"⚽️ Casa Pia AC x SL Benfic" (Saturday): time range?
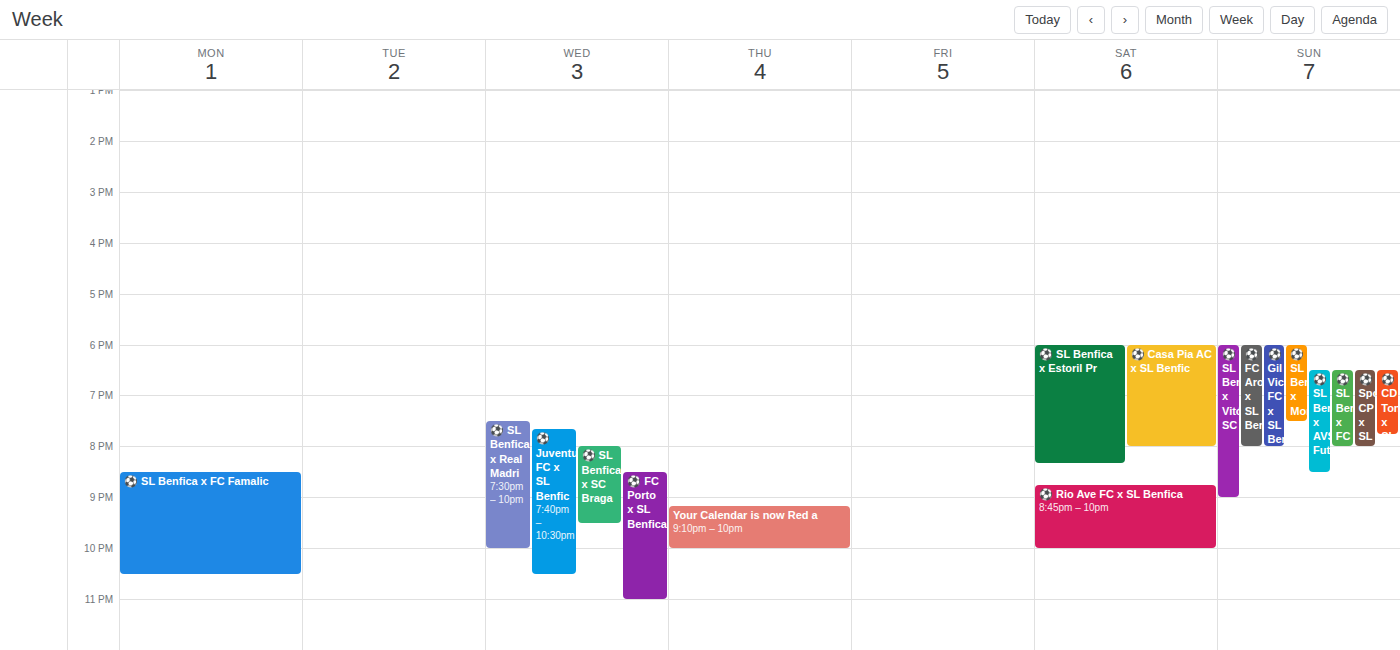
6:00 PM to 8:00 PM